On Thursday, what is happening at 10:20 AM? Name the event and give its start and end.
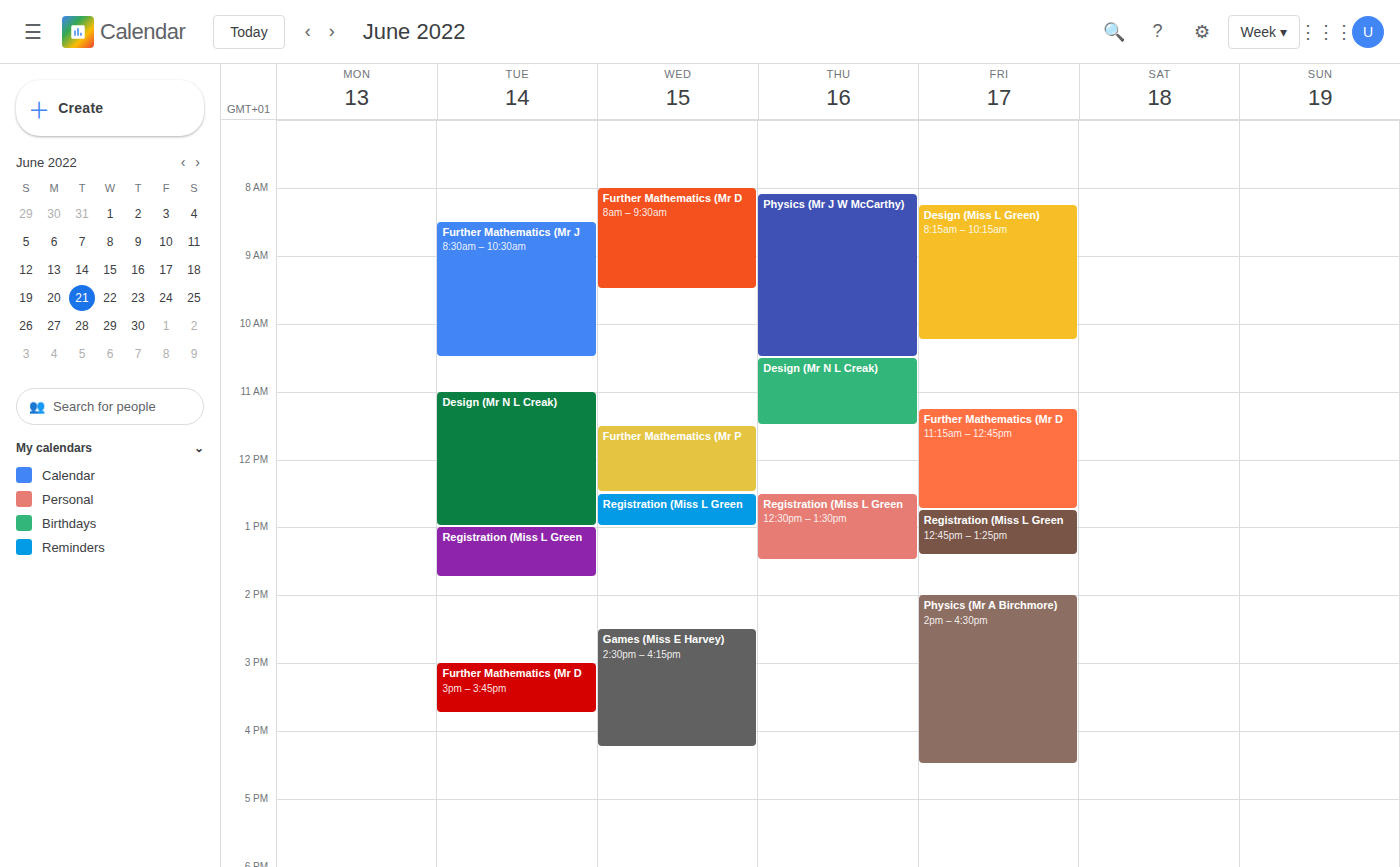
"Physics (Mr J W McCarthy)", 8:05 AM to 10:30 AM